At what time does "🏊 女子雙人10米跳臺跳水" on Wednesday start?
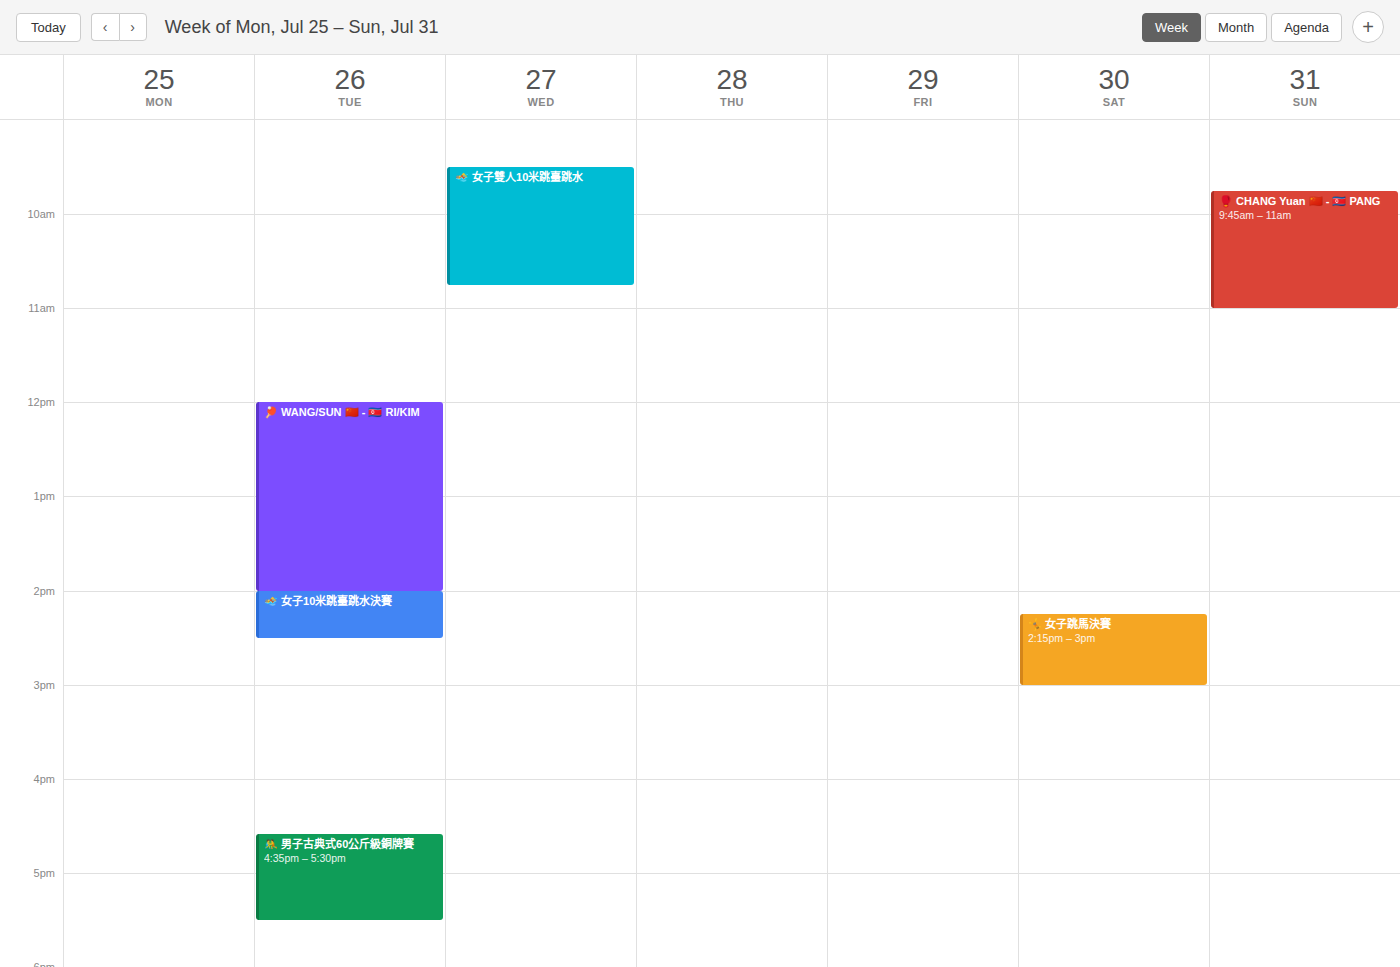
9:30 AM